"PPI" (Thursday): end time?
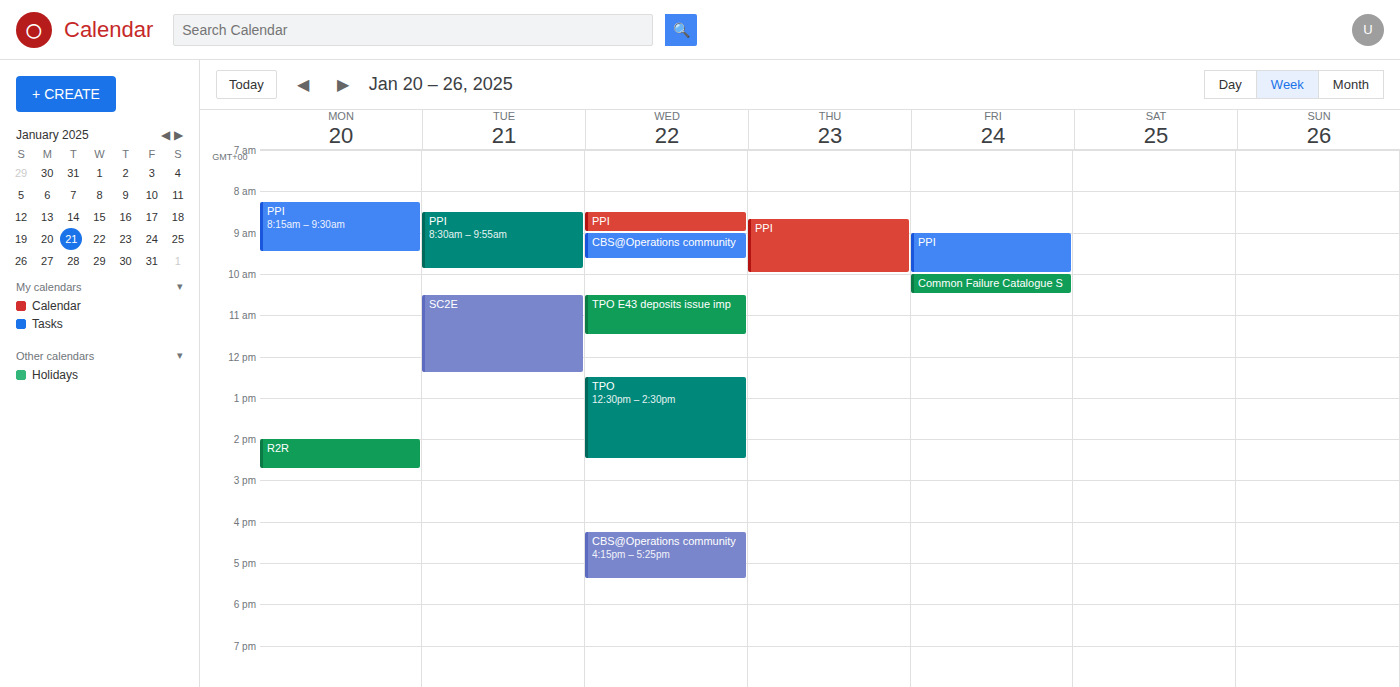
10:00 AM